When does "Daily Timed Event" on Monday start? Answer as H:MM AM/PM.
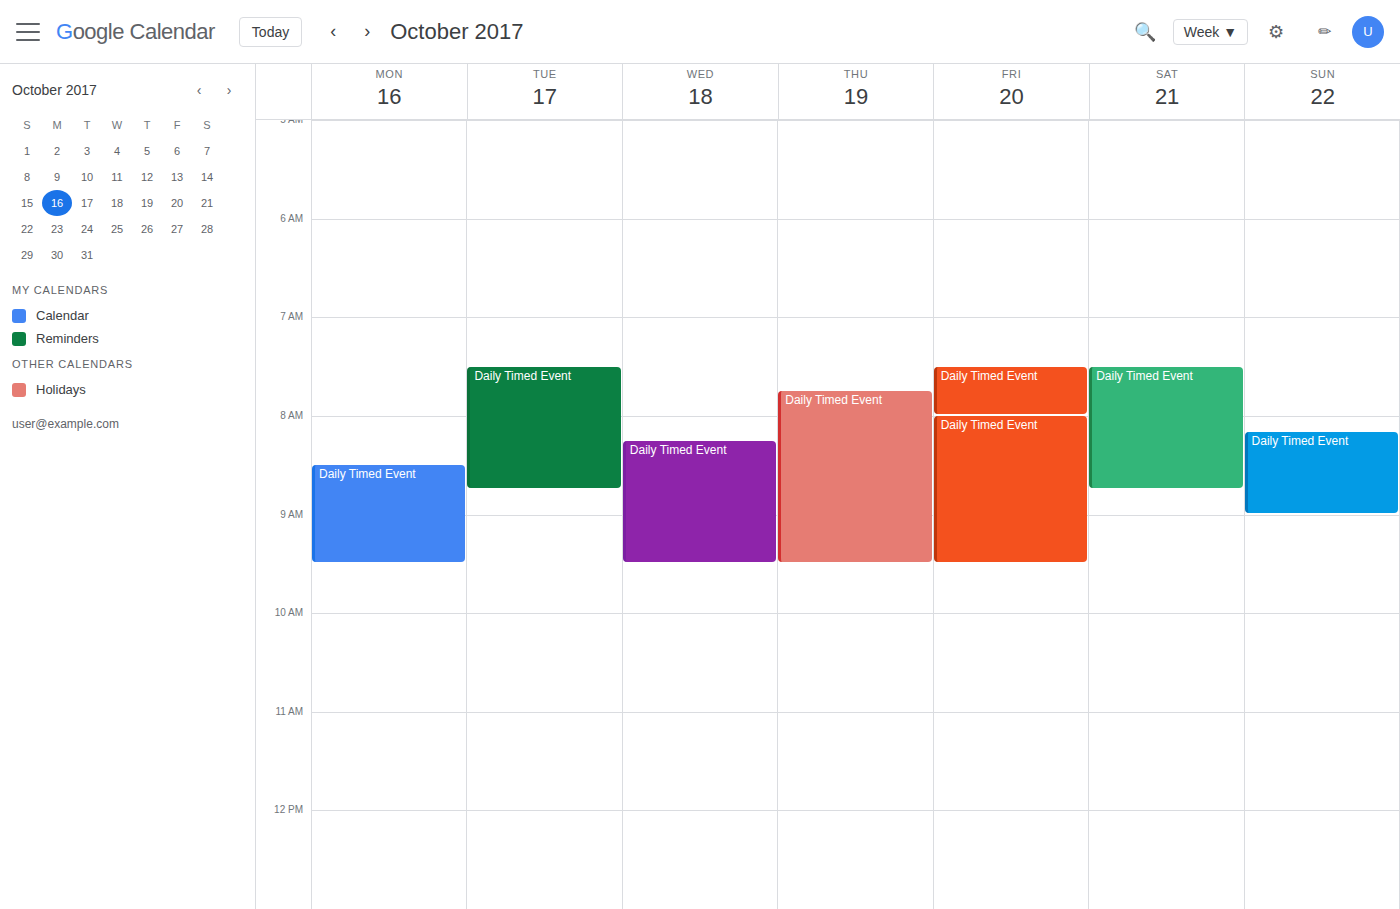
8:30 AM